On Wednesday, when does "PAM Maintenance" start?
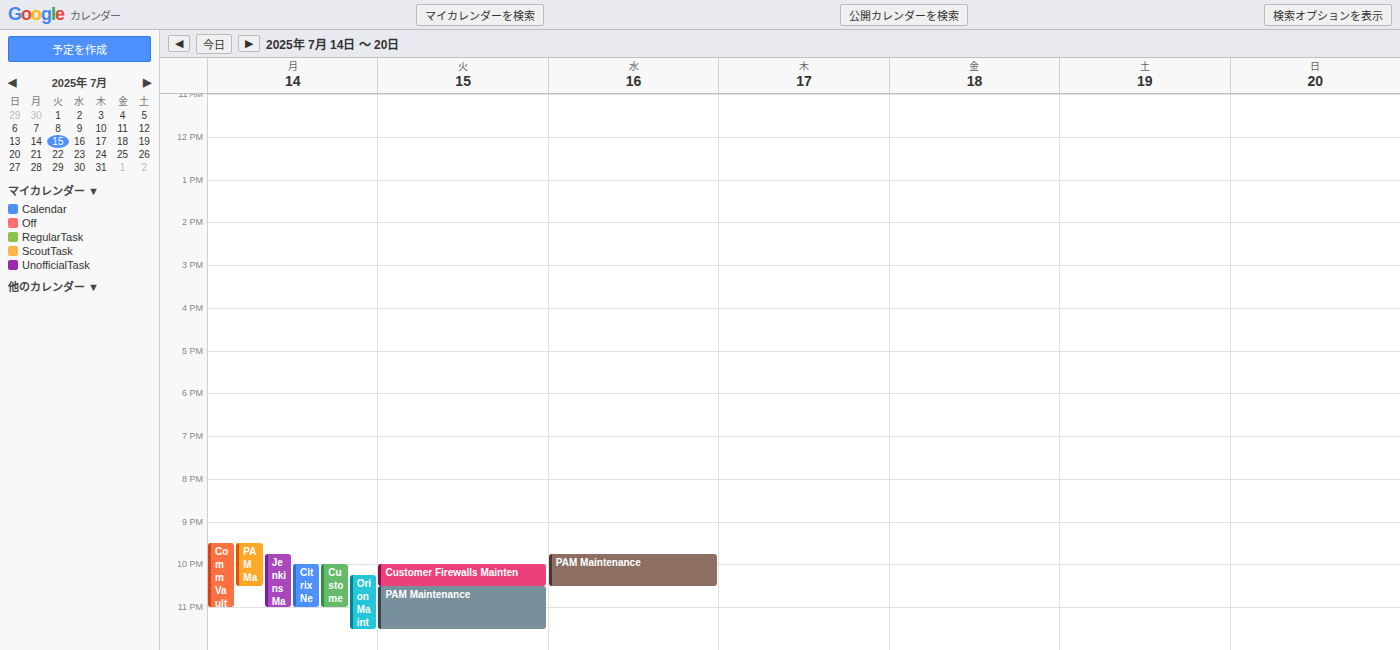
9:45 PM